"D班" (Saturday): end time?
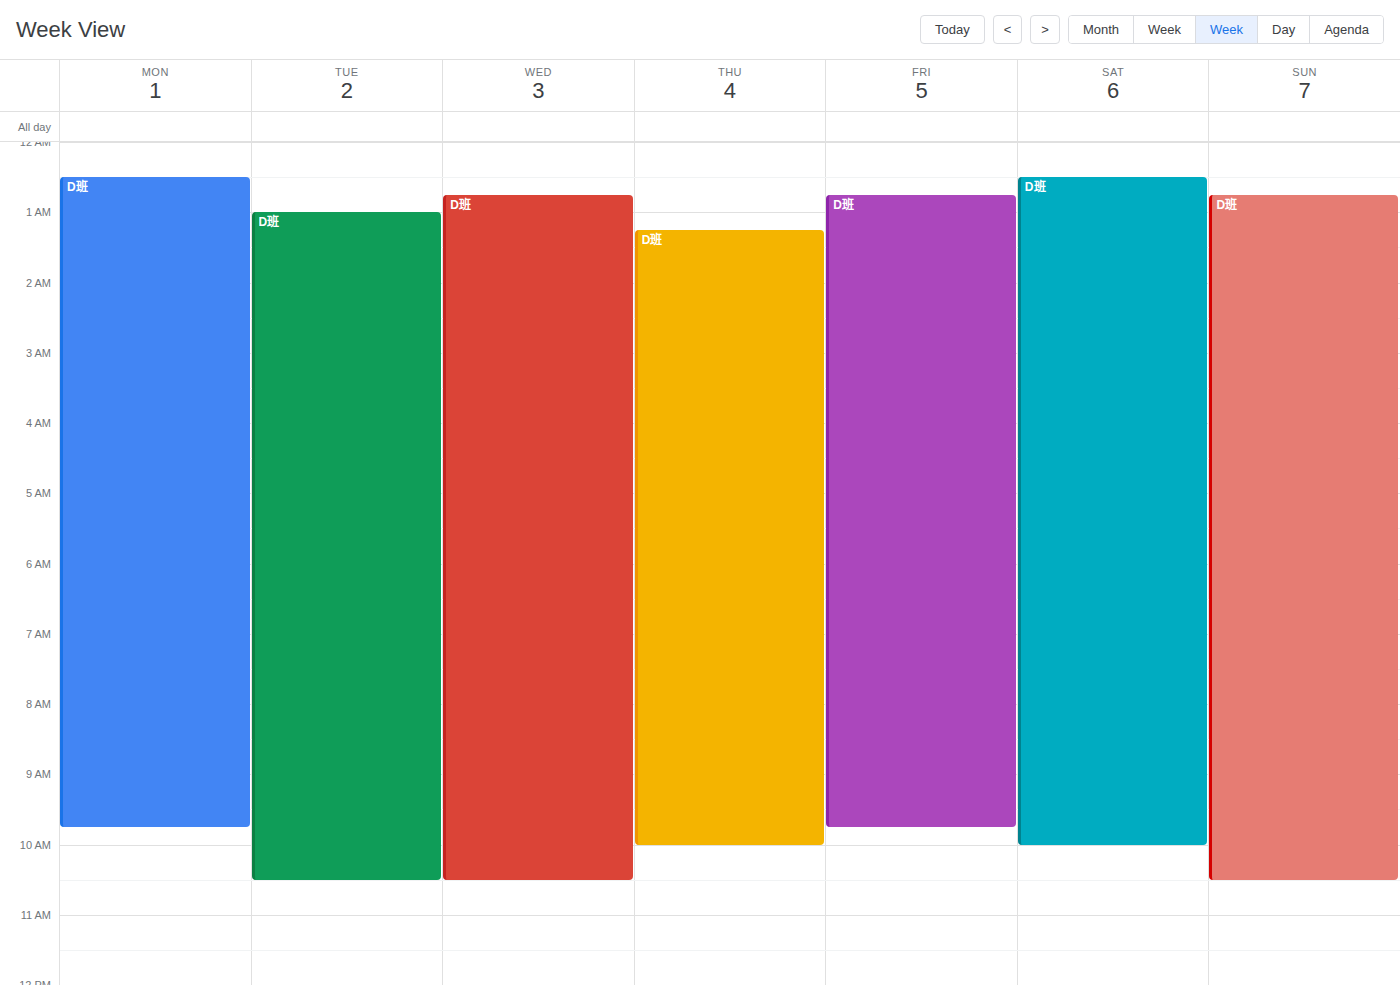
10:00 AM